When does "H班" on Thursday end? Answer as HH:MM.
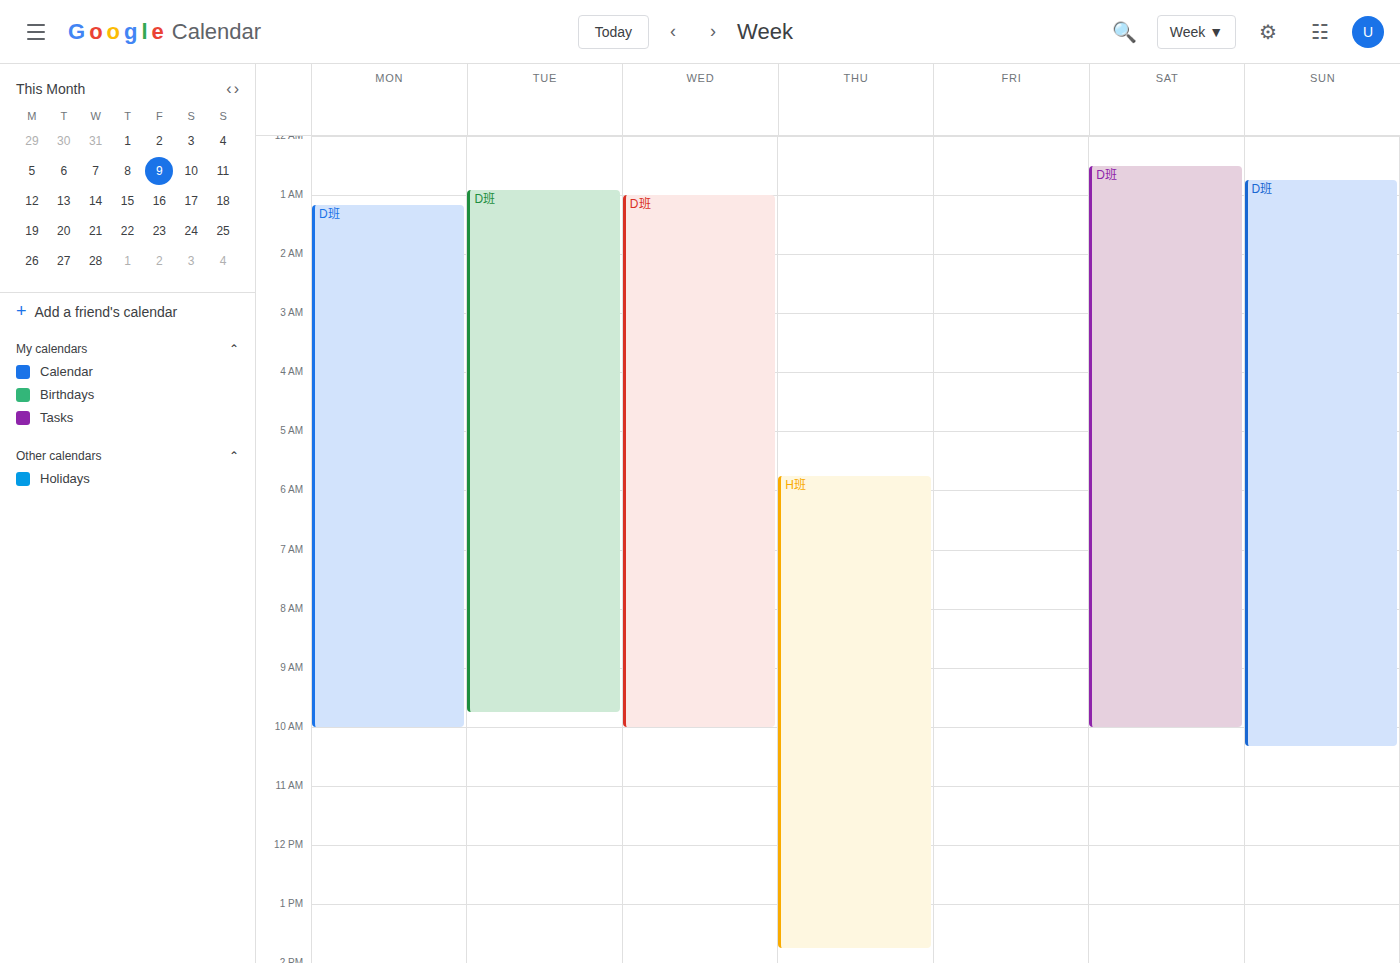
13:45